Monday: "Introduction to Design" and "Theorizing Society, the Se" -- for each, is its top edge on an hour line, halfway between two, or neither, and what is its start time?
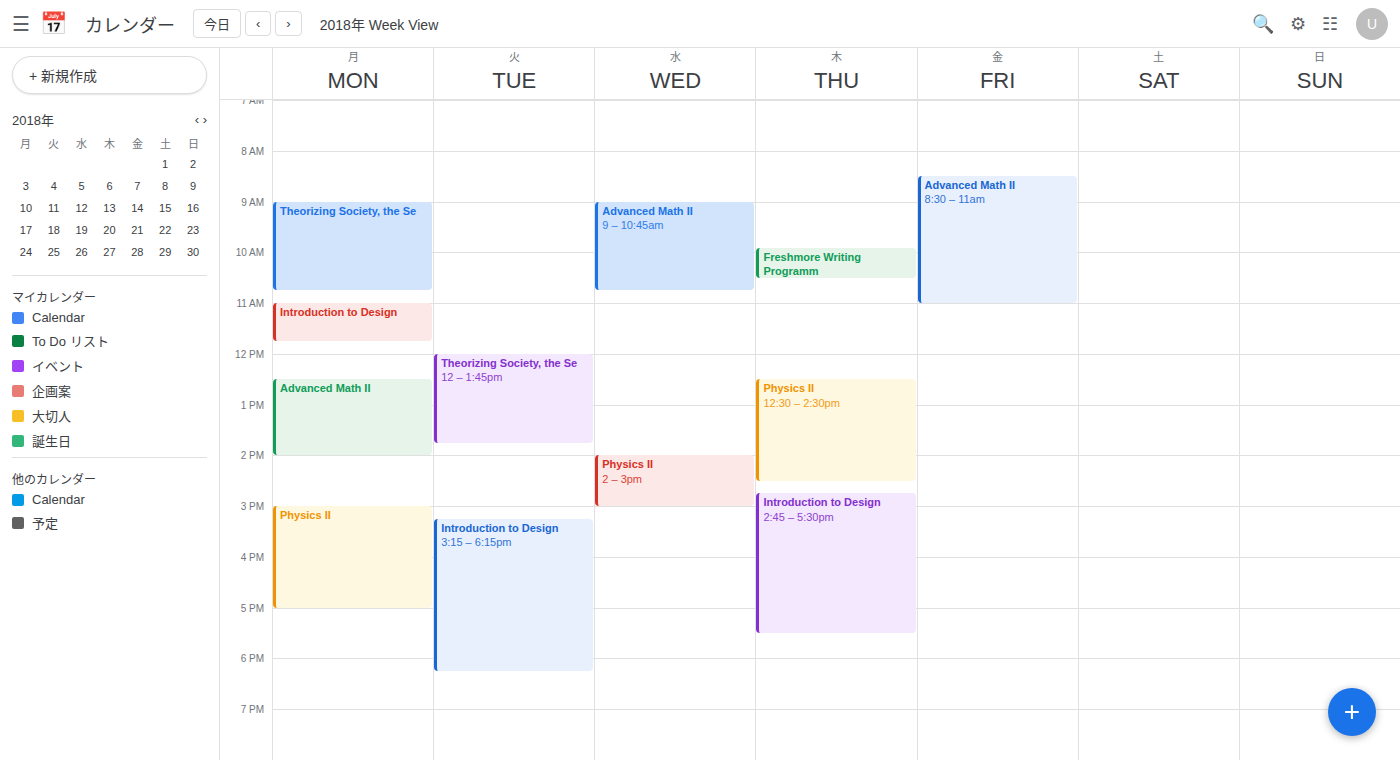
"Introduction to Design": 11:00, exactly on the 11:00 line. "Theorizing Society, the Se": 09:00, exactly on the 09:00 line.